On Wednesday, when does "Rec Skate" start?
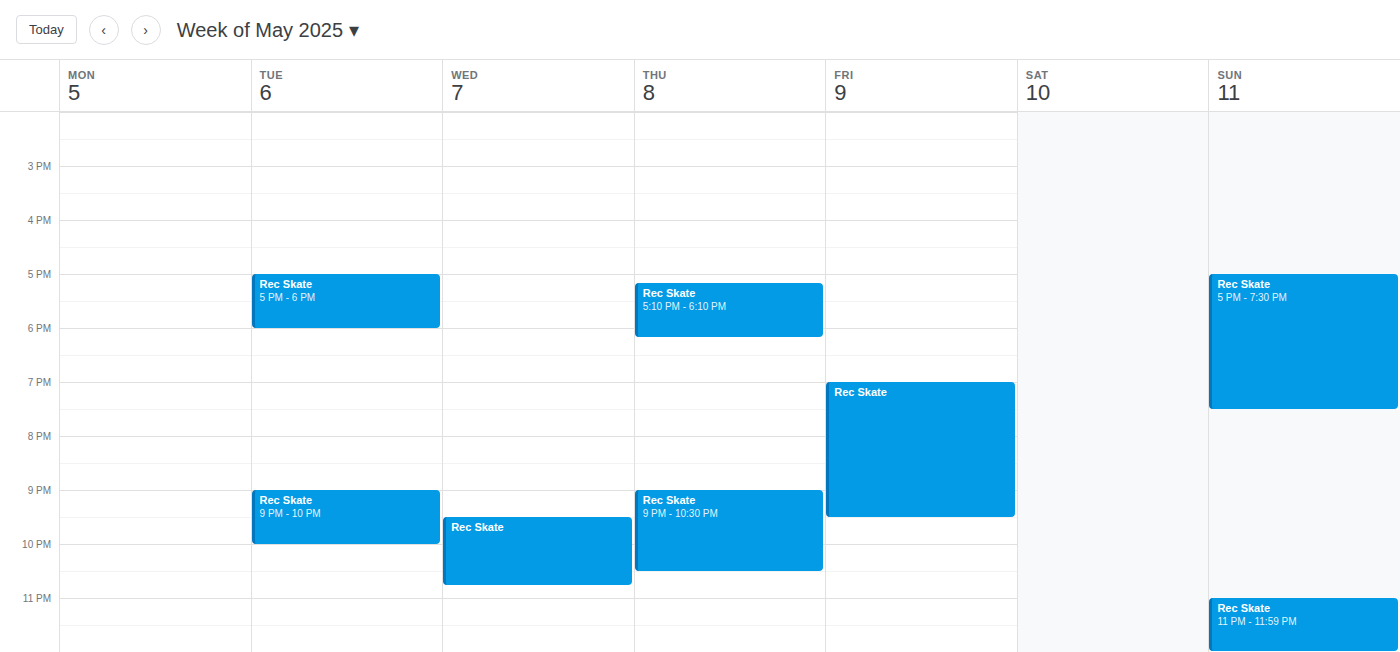
21:30